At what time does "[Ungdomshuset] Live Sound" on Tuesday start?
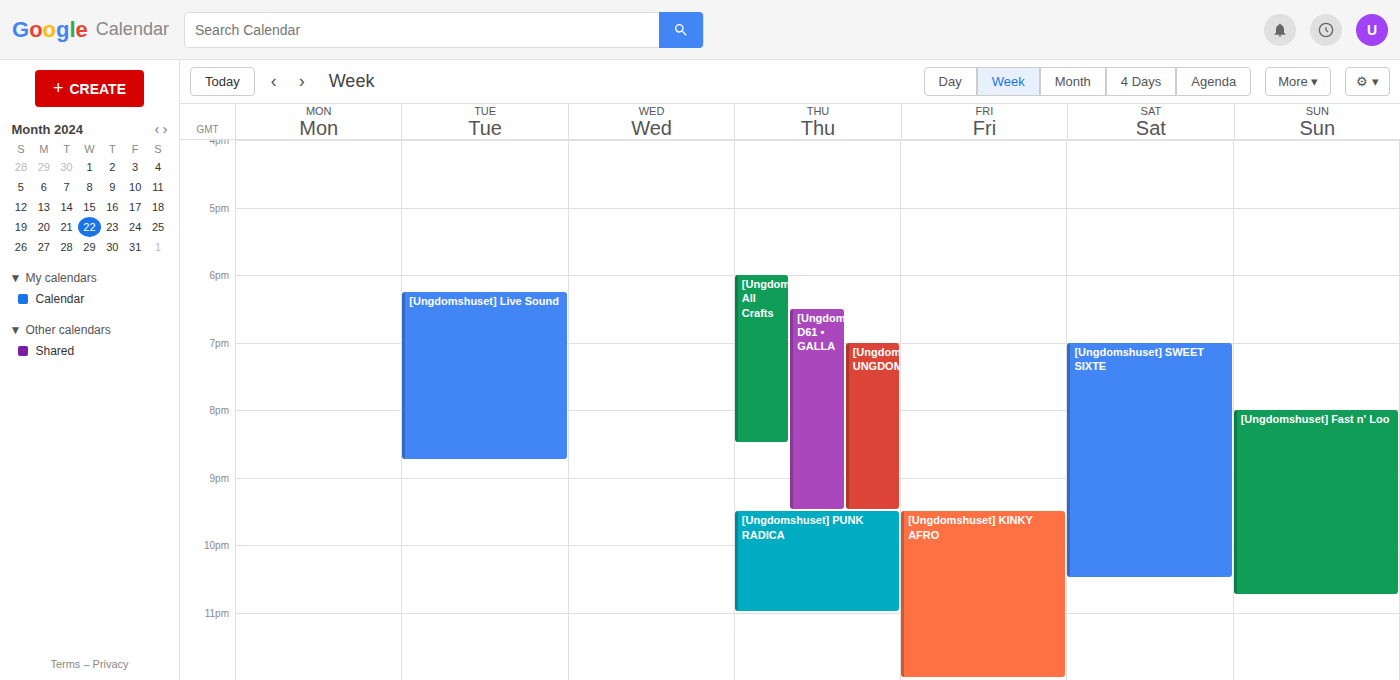
6:15 PM